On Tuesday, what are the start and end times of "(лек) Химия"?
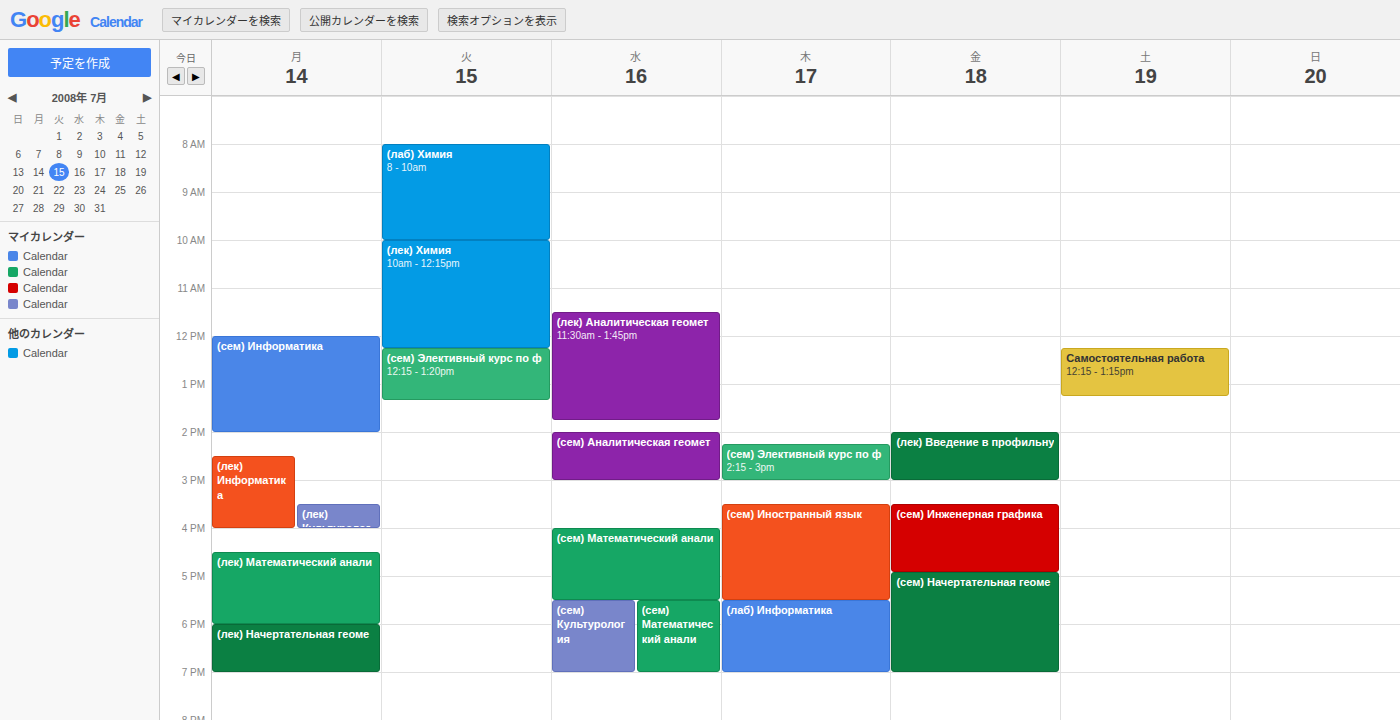
10:00 AM to 12:15 PM